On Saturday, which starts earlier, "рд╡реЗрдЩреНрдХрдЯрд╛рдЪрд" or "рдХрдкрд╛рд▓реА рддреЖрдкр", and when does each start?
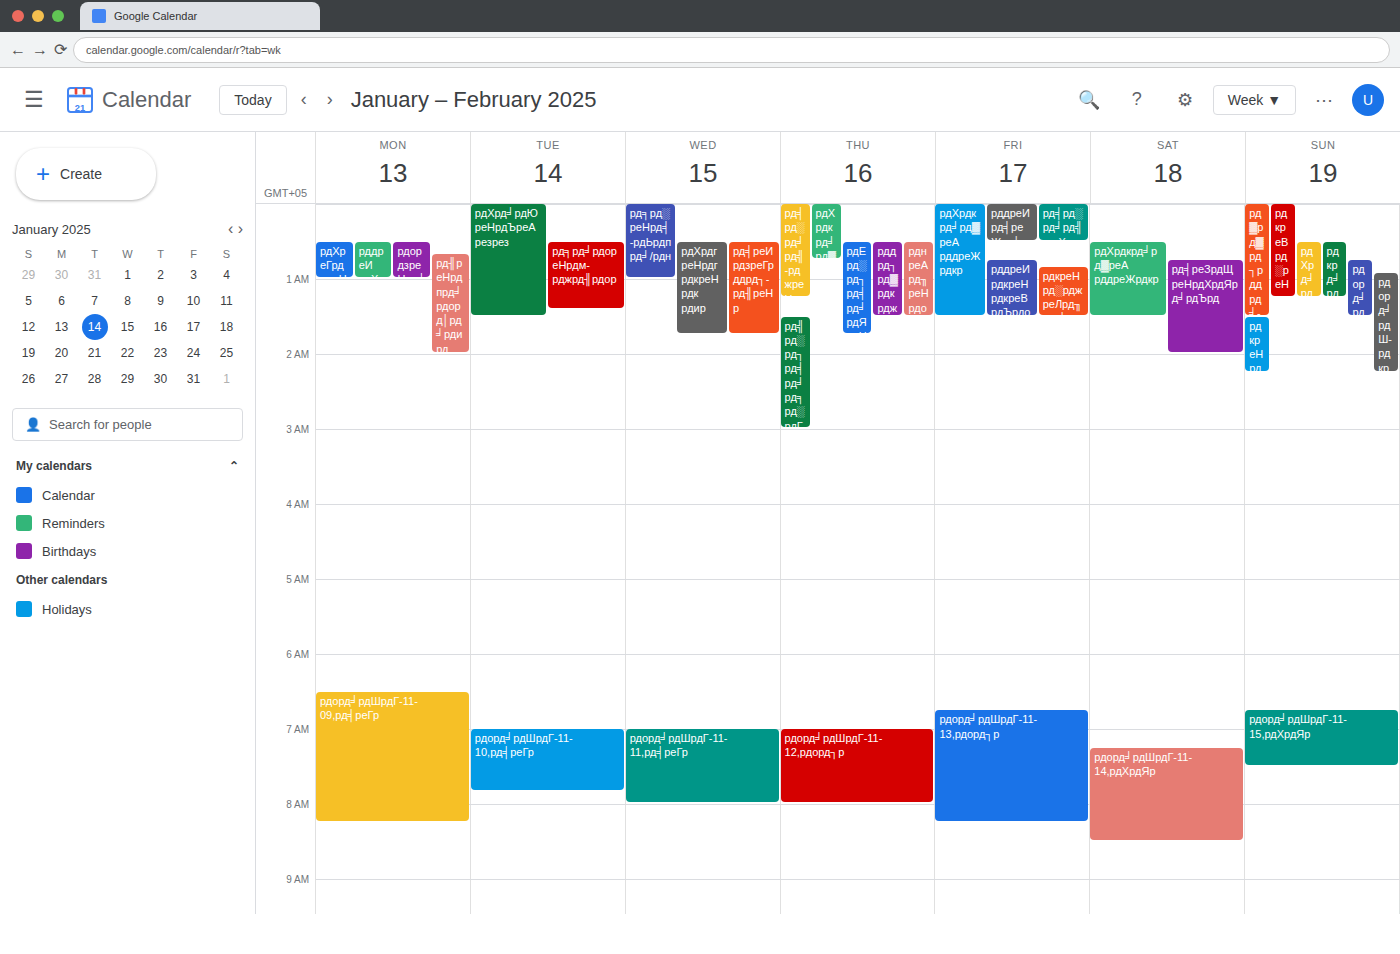
"рдХрдкрд╛рд▓реА рддреЖрдкр" 00:30; "рд╡реЗрдЩреНрдХрдЯрд╛рдЪрд" 00:45.